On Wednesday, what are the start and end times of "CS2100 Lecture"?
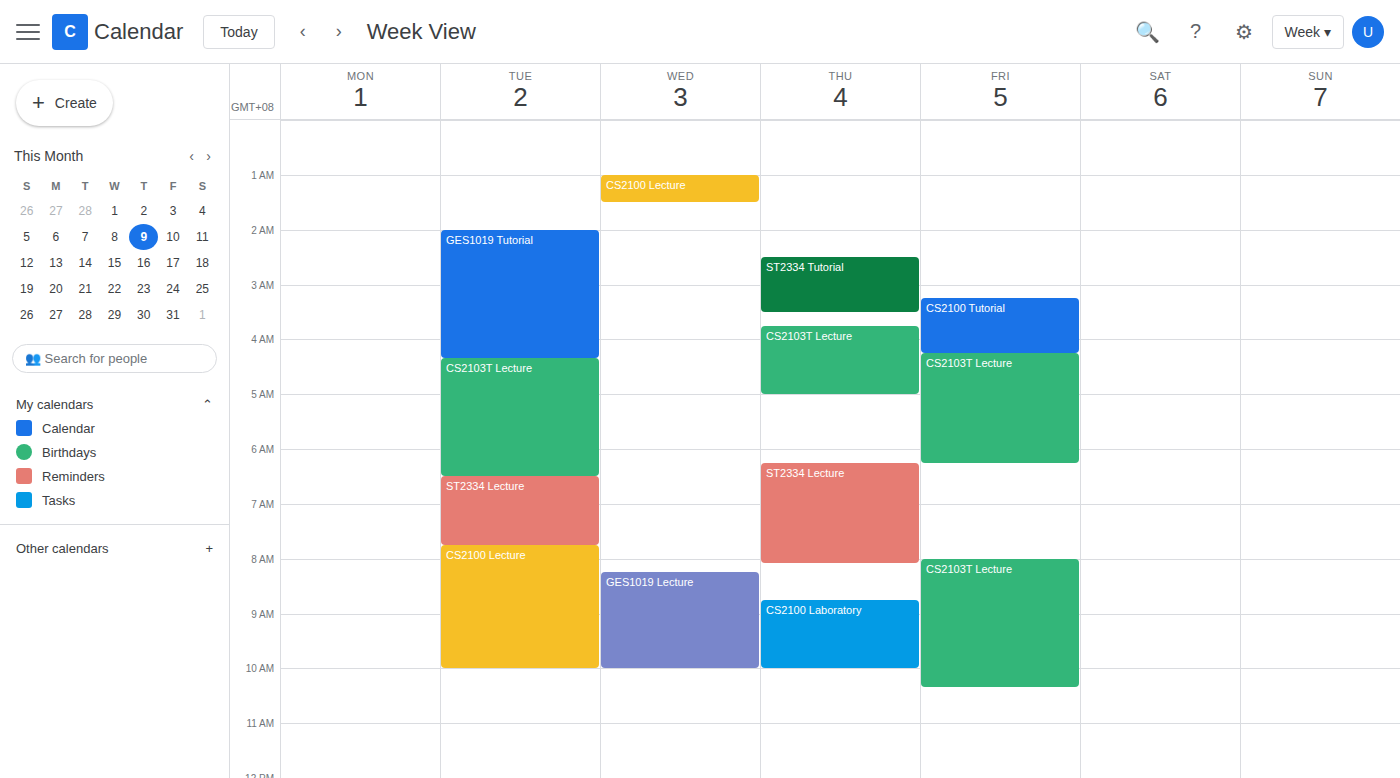
1:00 AM to 1:30 AM